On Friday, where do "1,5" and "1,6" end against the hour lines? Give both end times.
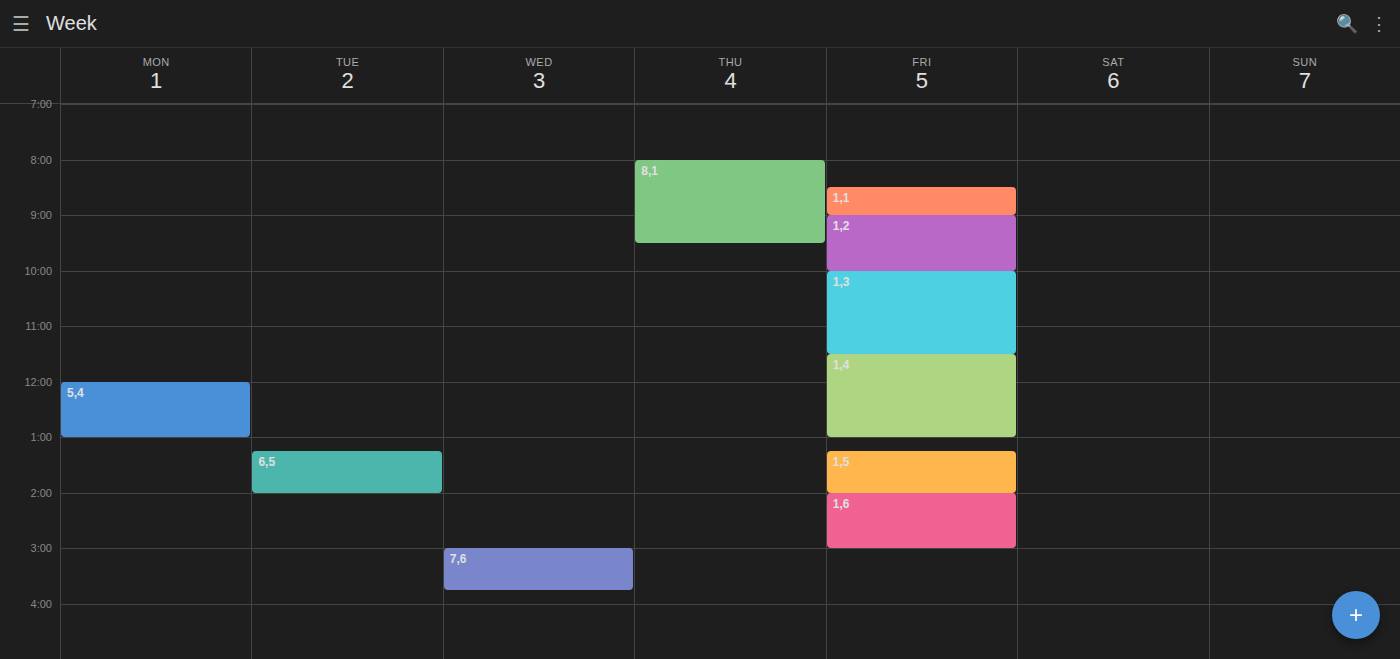
"1,5": 2:00 PM, exactly on the 2 PM line. "1,6": 3:00 PM, exactly on the 3 PM line.